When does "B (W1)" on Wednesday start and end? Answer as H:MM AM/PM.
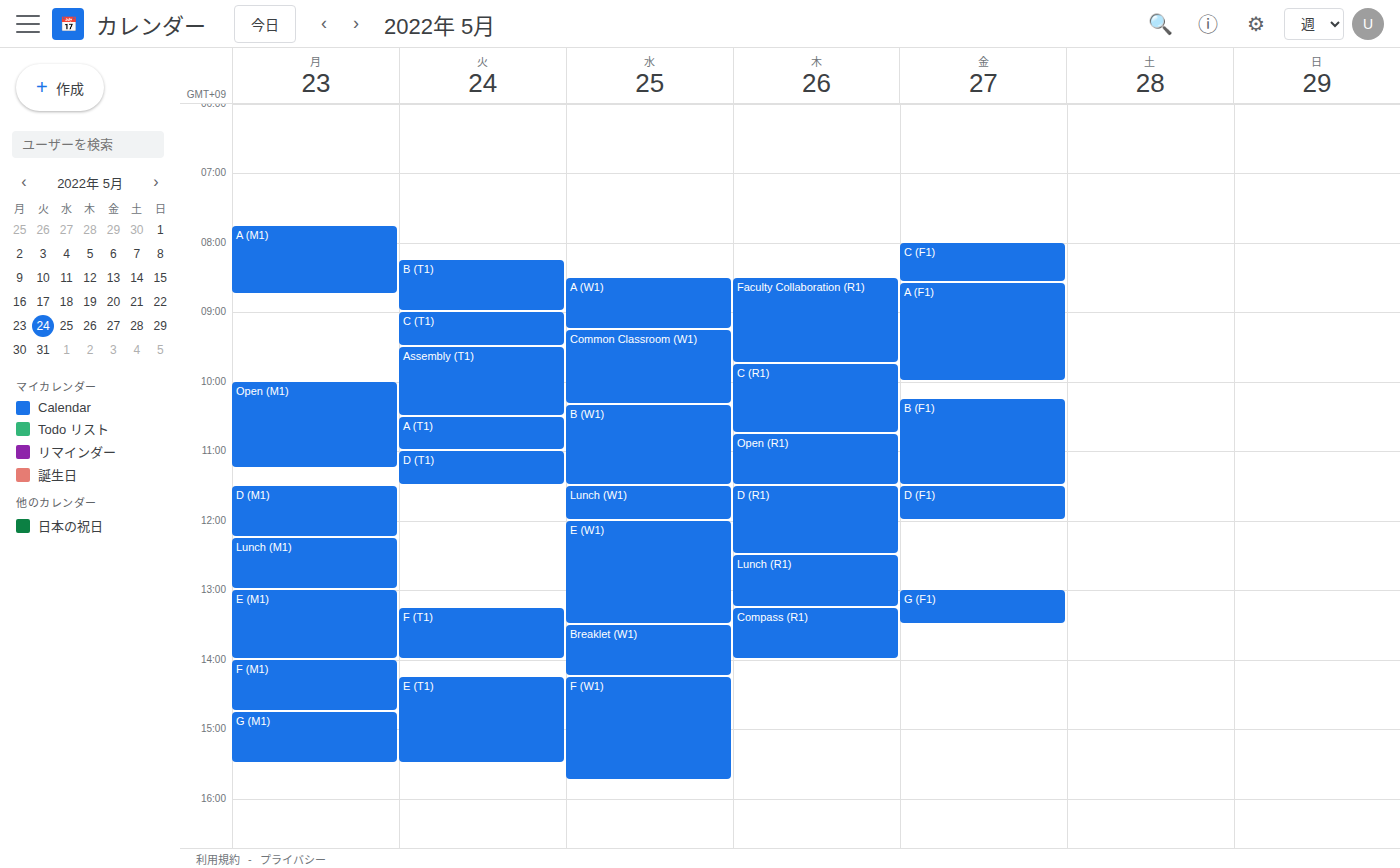
10:20 AM to 11:30 AM